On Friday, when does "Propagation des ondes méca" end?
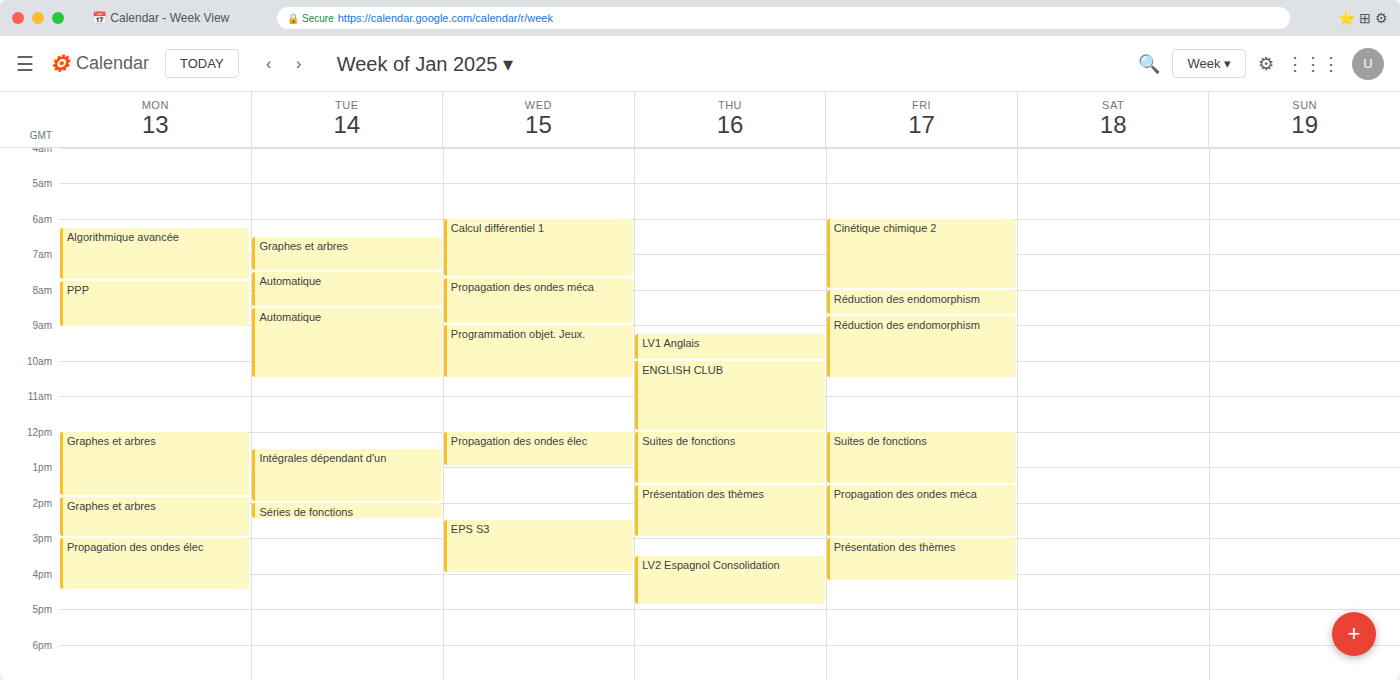
3:00 PM